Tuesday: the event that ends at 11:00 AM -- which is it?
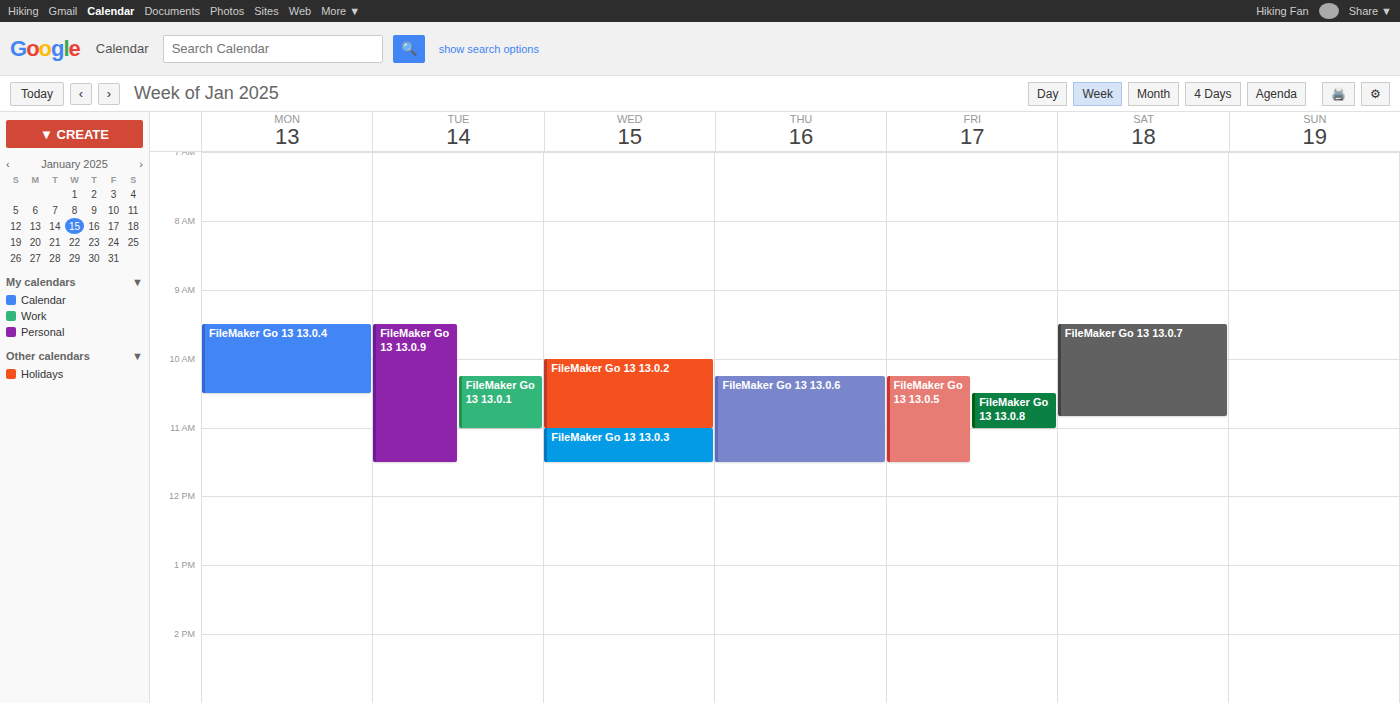
"FileMaker Go 13 13.0.1"